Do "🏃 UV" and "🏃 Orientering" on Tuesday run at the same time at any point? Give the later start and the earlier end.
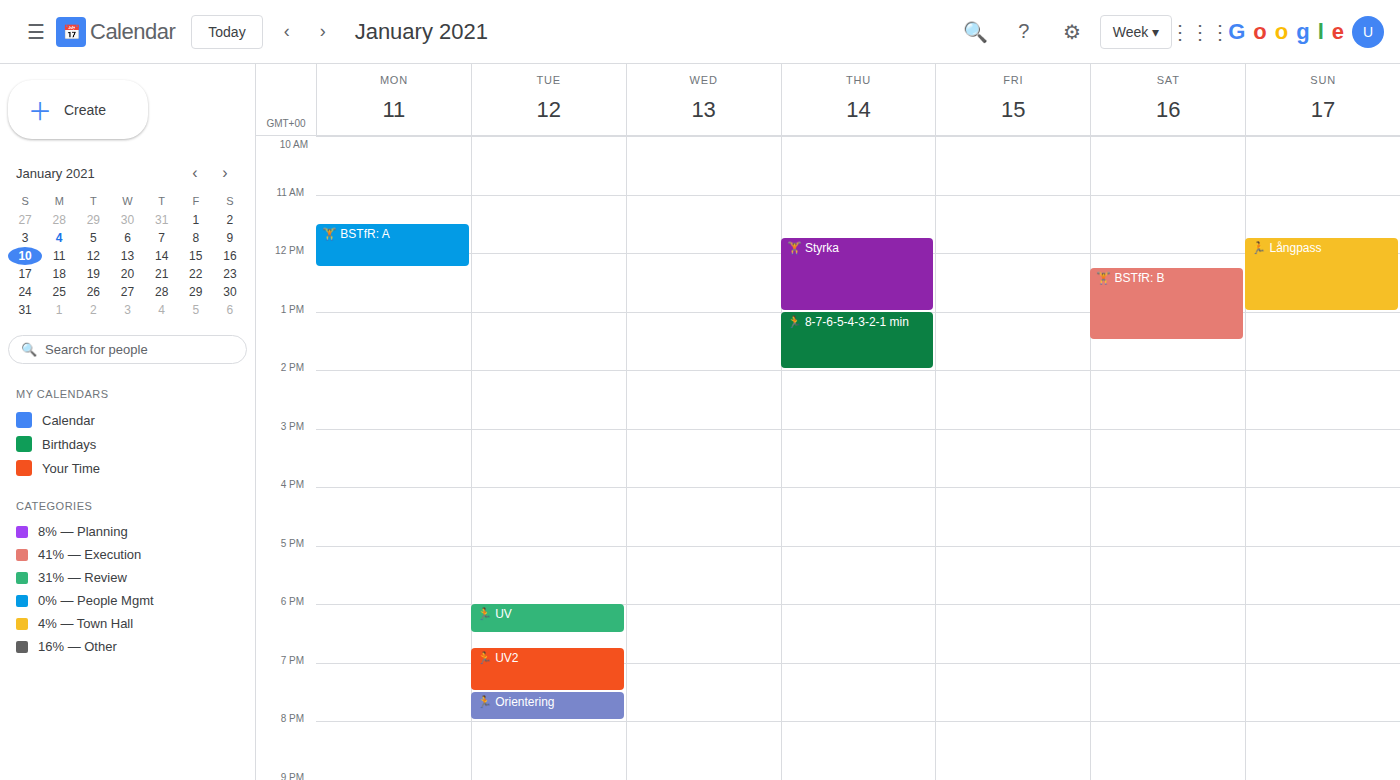
"🏃 UV" ends at 6:30 PM and "🏃 Orientering" starts at 7:30 PM -- no overlap.